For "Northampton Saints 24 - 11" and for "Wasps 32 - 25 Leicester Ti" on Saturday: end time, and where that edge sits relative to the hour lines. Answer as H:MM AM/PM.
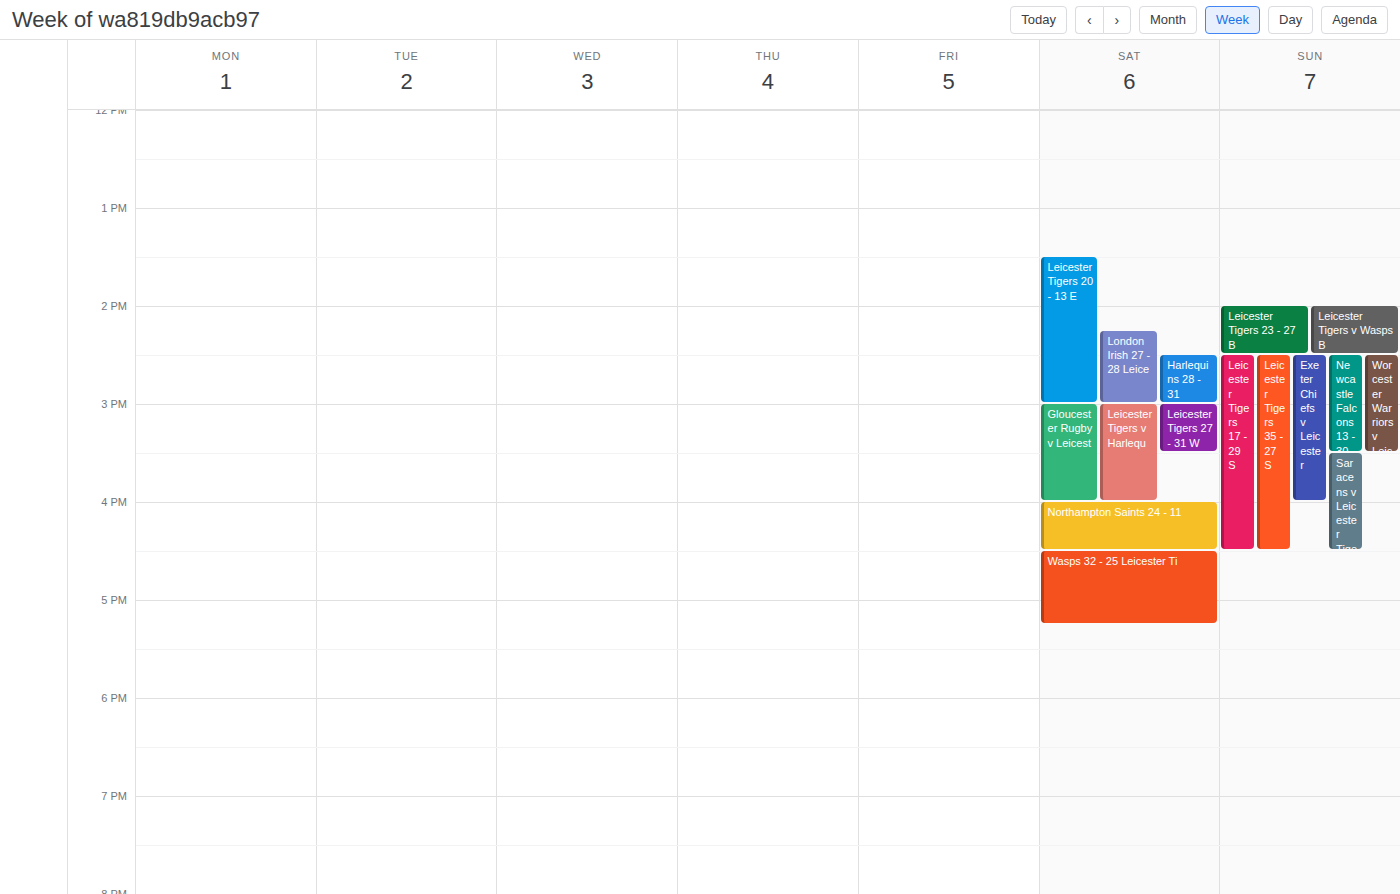
"Northampton Saints 24 - 11": 4:30 PM, halfway between the 4 PM and 5 PM lines. "Wasps 32 - 25 Leicester Ti": 5:15 PM, neither: a quarter of the way from the 5 PM line to the 6 PM line.